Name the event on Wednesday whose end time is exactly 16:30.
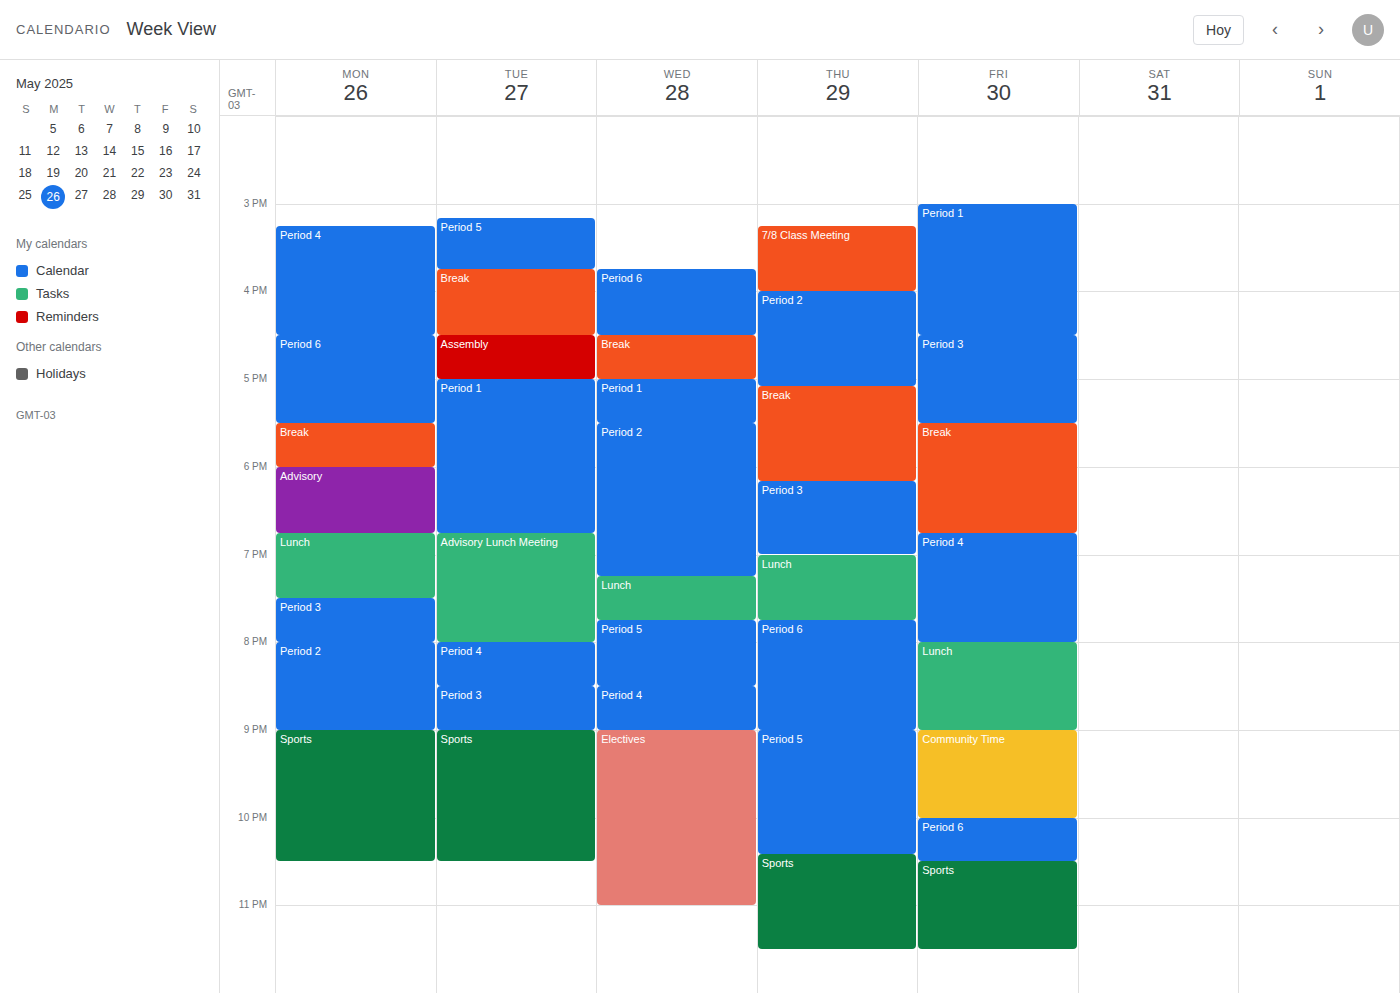
"Period 6"